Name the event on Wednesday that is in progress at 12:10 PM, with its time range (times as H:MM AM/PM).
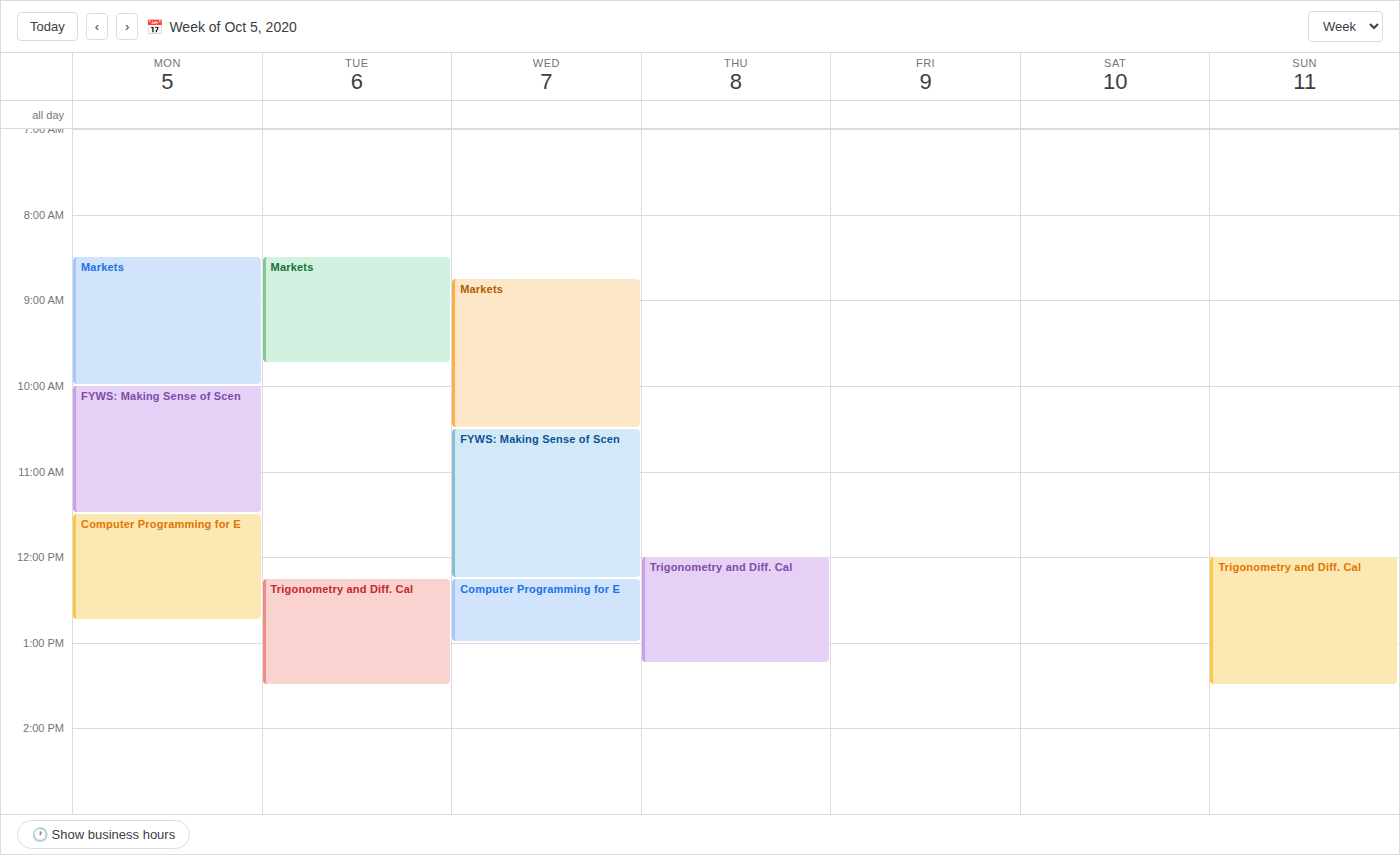
"FYWS: Making Sense of Scen", 10:30 AM to 12:15 PM